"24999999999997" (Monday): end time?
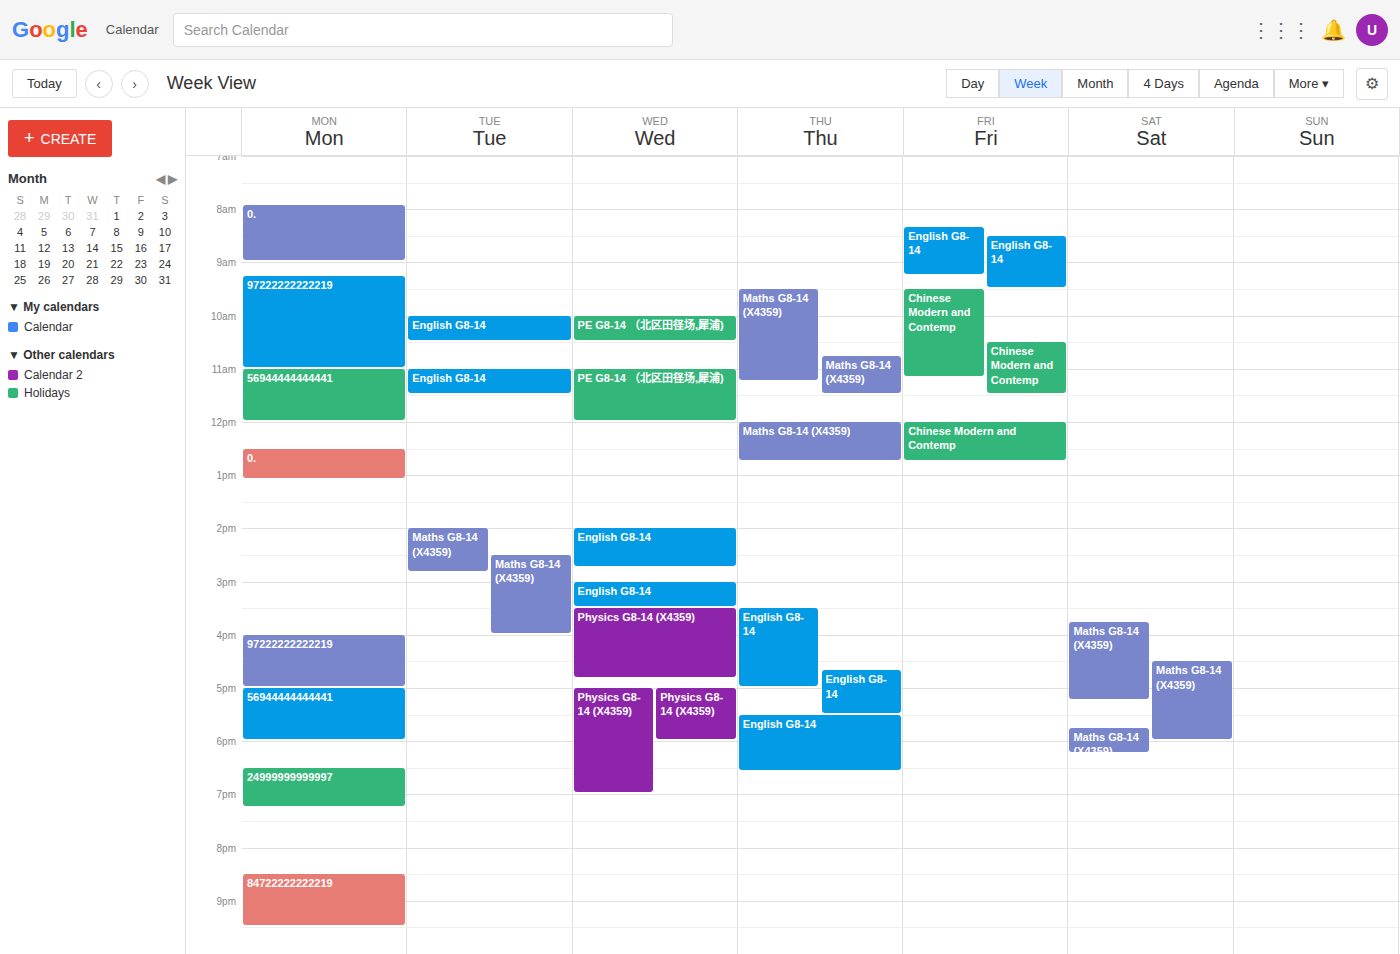
7:15 PM